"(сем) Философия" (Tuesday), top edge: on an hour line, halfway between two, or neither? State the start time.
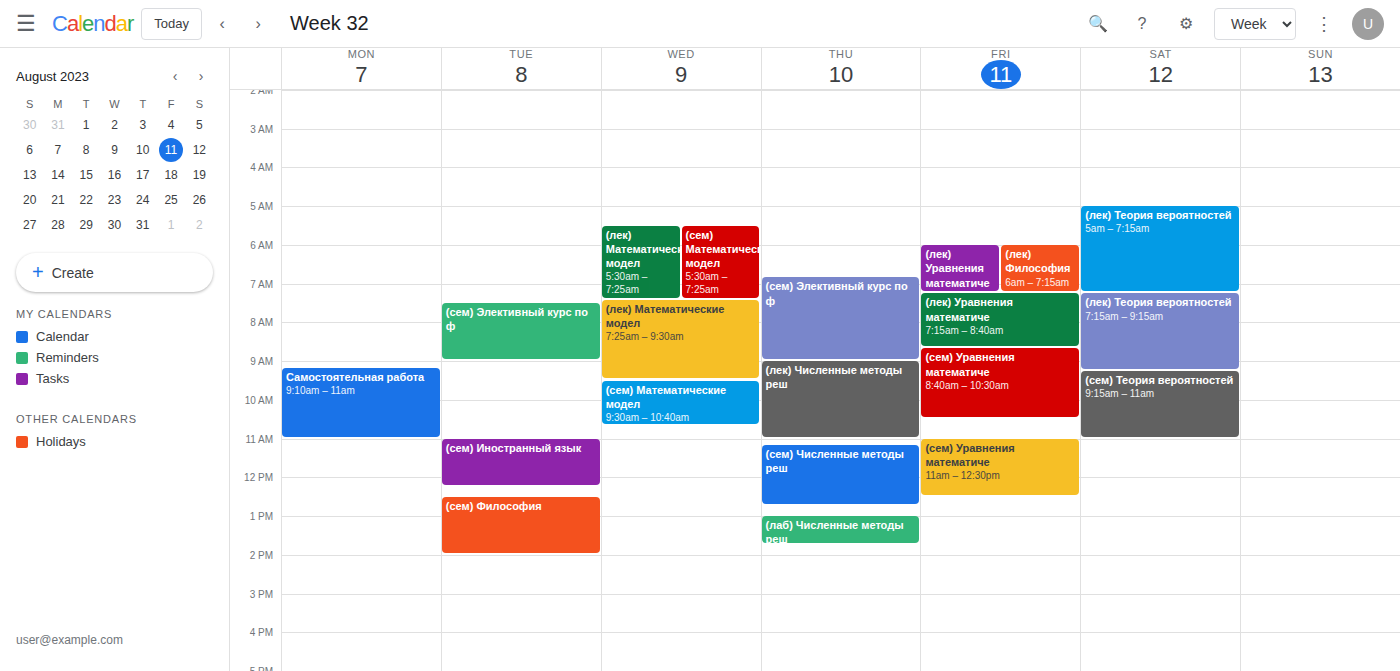
12:30 -- halfway between the 12:00 and 13:00 lines.